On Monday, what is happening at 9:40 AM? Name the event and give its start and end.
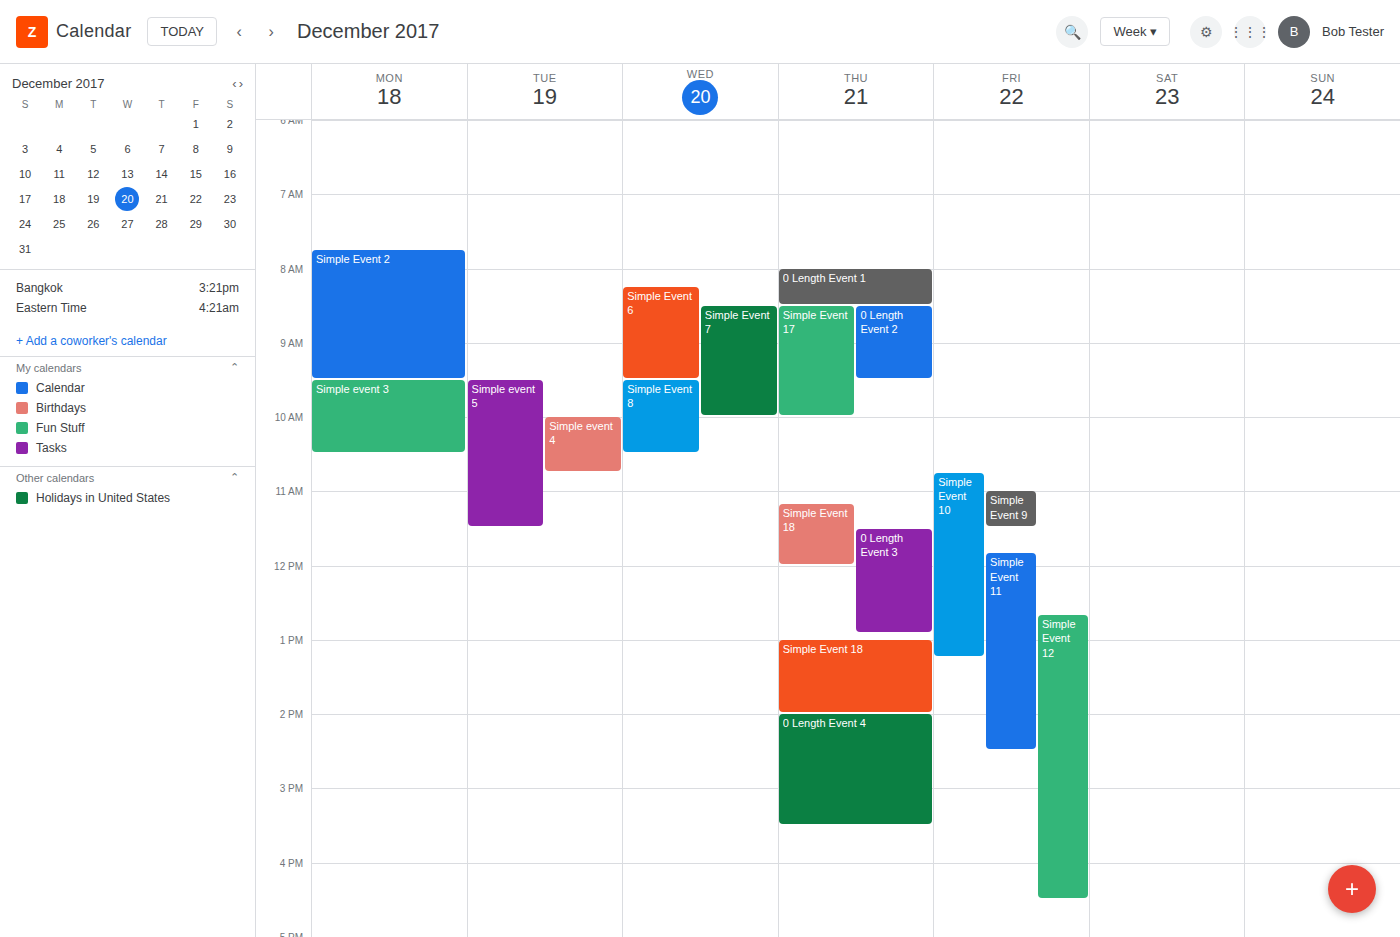
"Simple event 3", 9:30 AM to 10:30 AM